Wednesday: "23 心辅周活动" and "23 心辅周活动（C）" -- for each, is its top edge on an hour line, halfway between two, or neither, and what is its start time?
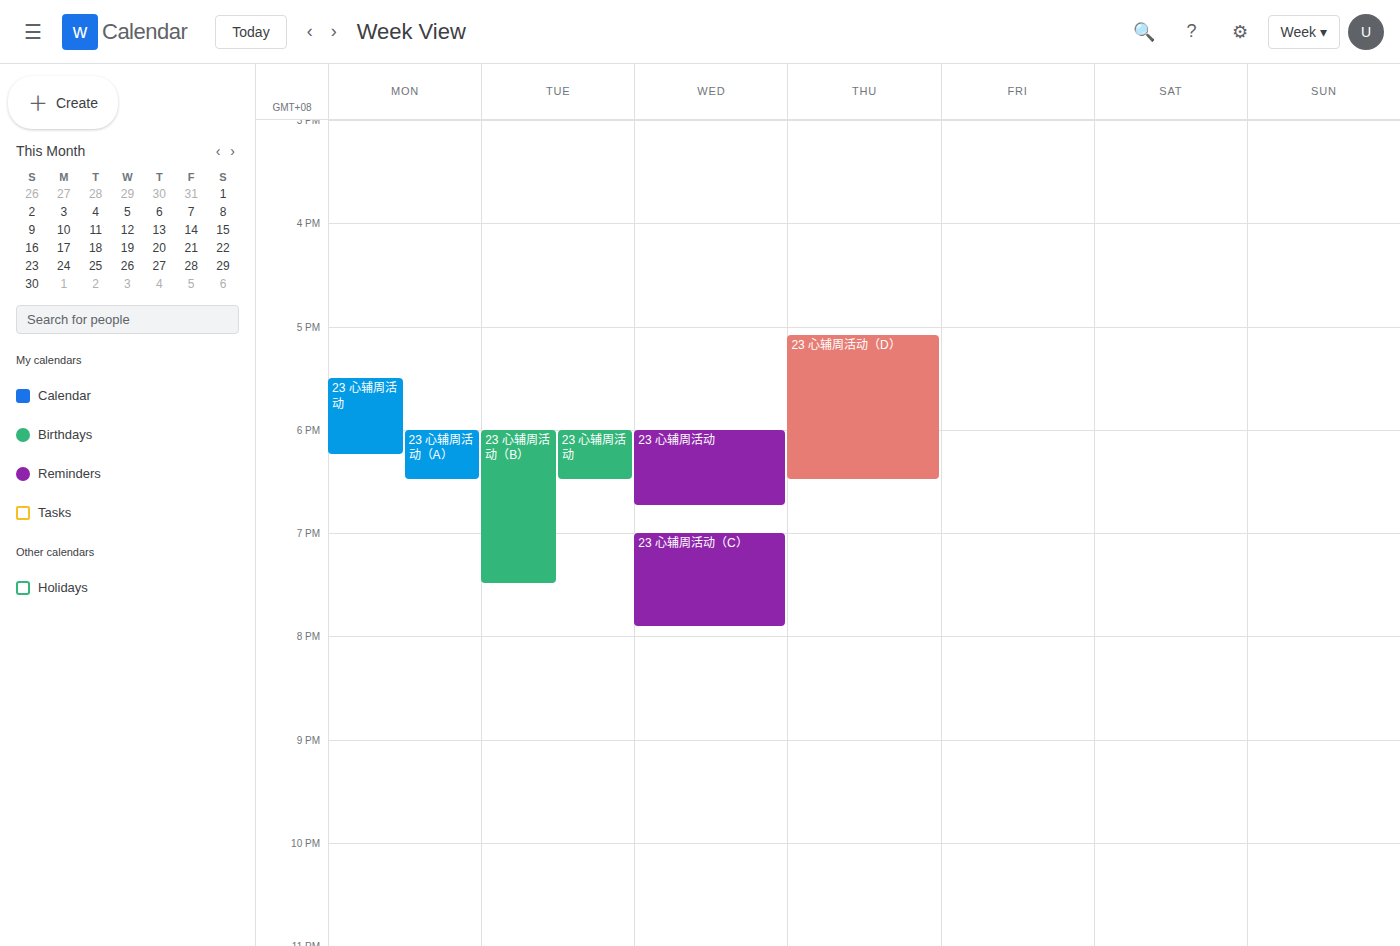
"23 心辅周活动": 6:00 PM, exactly on the 6 PM line. "23 心辅周活动（C）": 7:00 PM, exactly on the 7 PM line.